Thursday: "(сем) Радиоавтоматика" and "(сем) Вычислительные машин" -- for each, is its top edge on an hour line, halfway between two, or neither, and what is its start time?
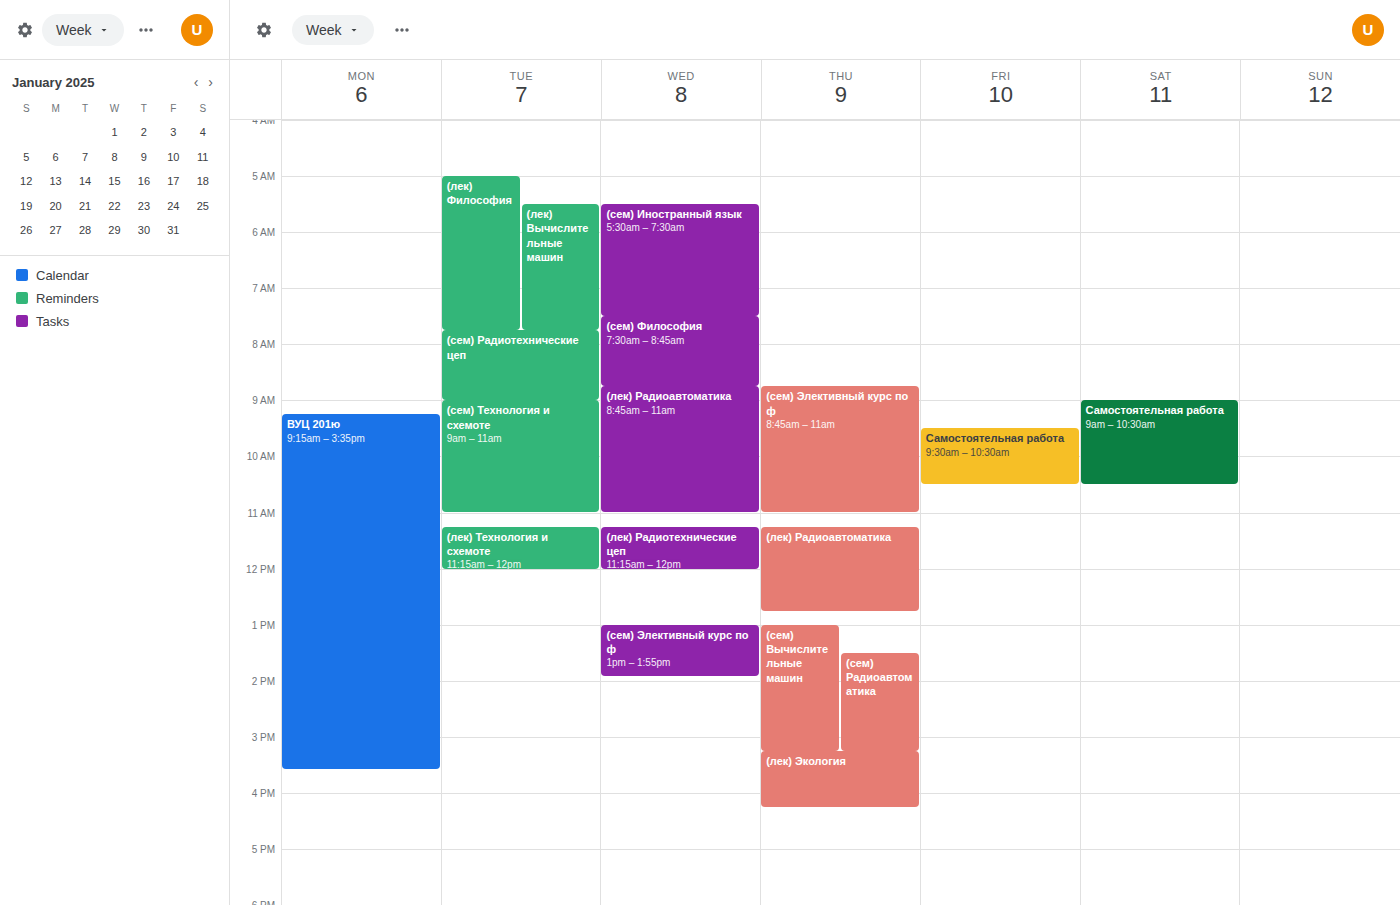
"(сем) Радиоавтоматика": 1:30 PM, halfway between the 1 PM and 2 PM lines. "(сем) Вычислительные машин": 1:00 PM, exactly on the 1 PM line.